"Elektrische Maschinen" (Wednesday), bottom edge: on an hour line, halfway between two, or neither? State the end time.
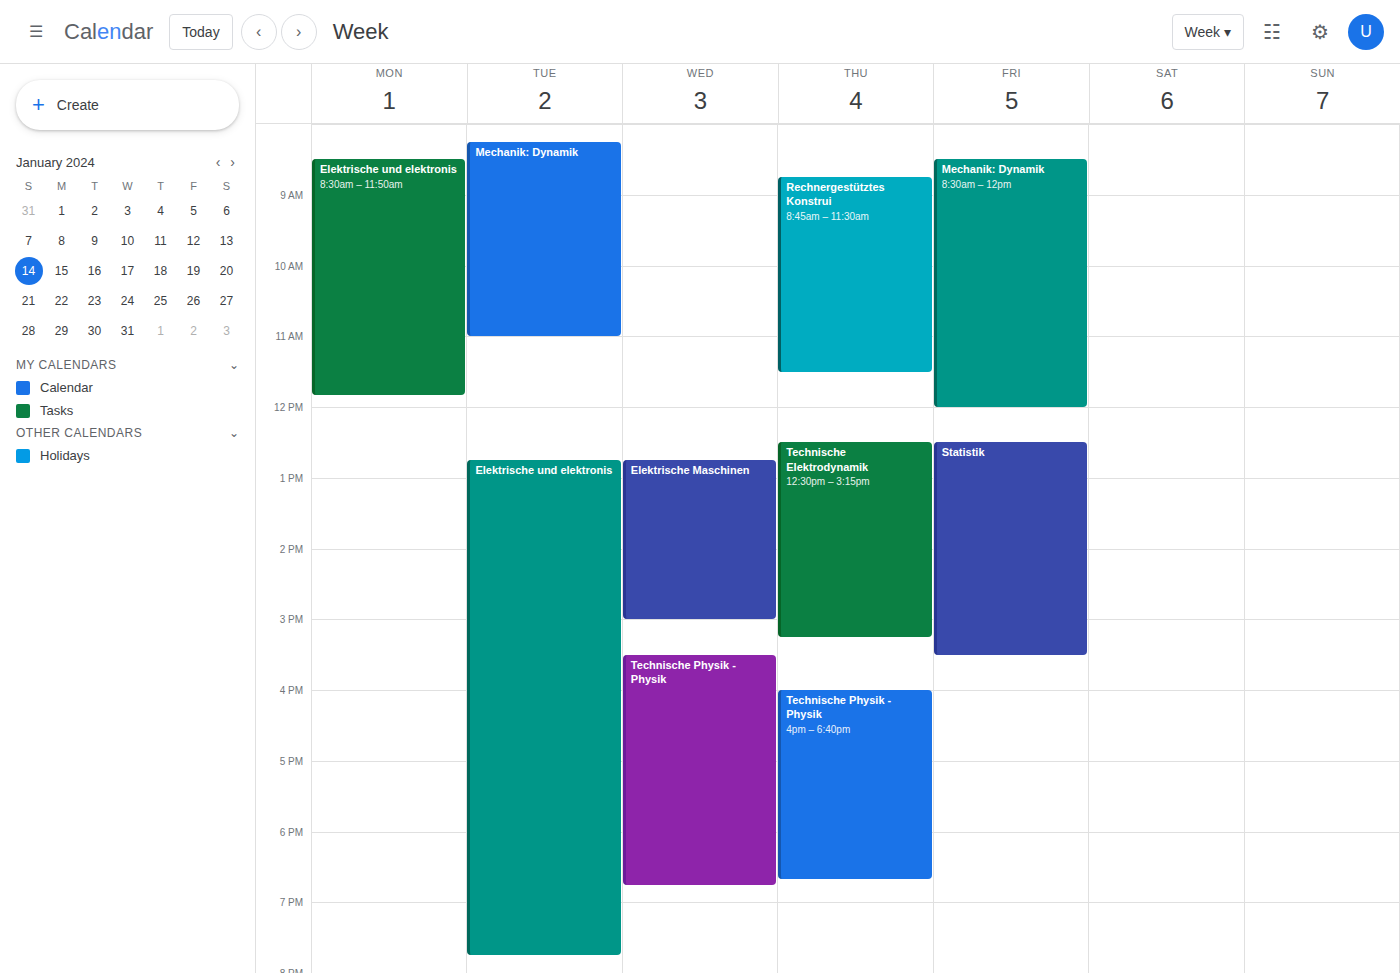
3:00 PM -- exactly on the 3 PM line.